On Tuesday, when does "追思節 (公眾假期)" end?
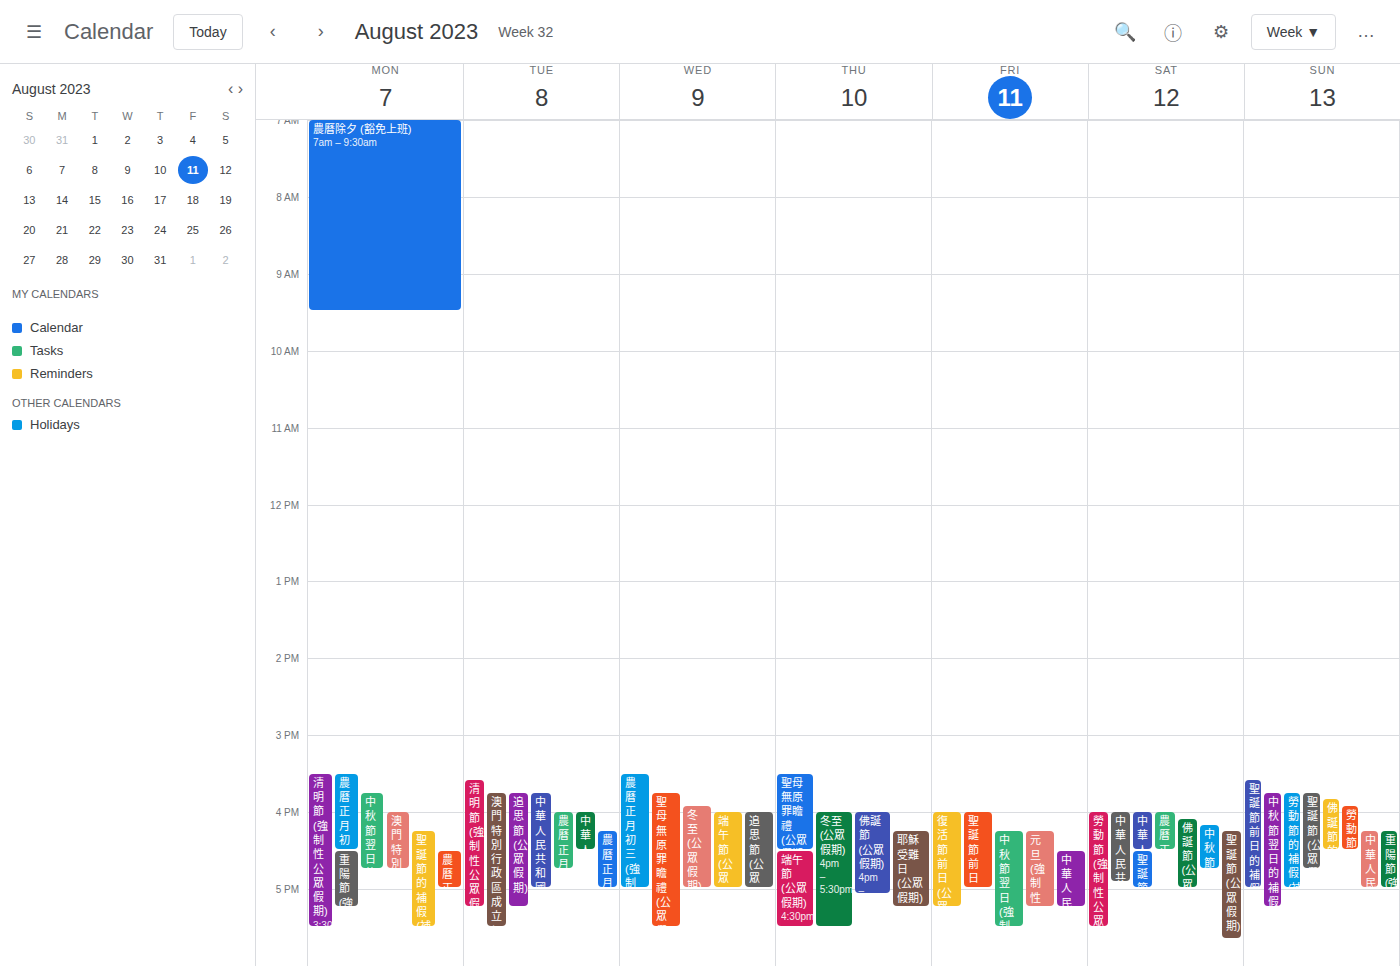
5:15 PM